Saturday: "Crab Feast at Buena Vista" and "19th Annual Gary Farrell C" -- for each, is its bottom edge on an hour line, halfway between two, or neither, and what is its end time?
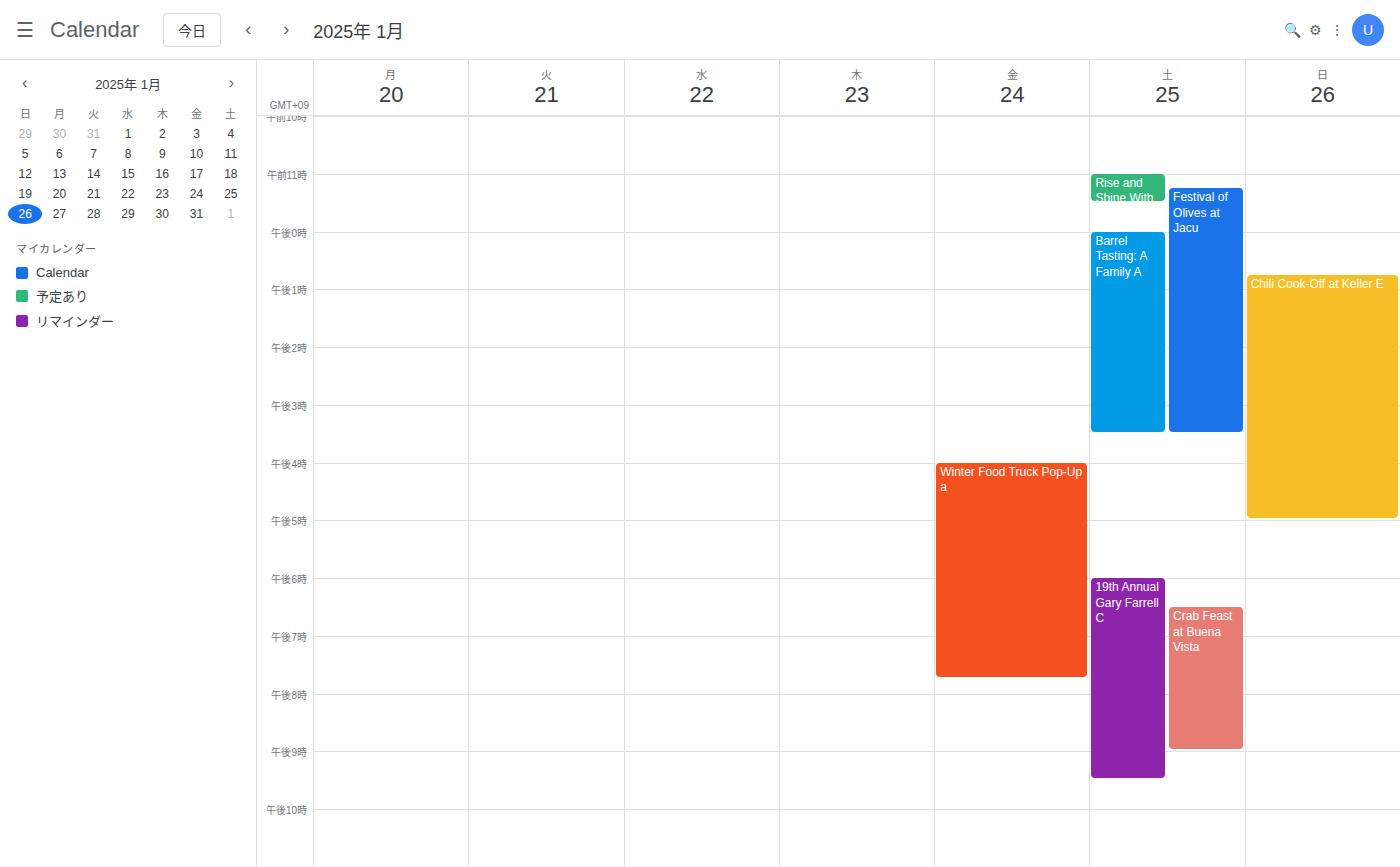
"Crab Feast at Buena Vista": 9:00 PM, exactly on the 9 PM line. "19th Annual Gary Farrell C": 9:30 PM, halfway between the 9 PM and 10 PM lines.